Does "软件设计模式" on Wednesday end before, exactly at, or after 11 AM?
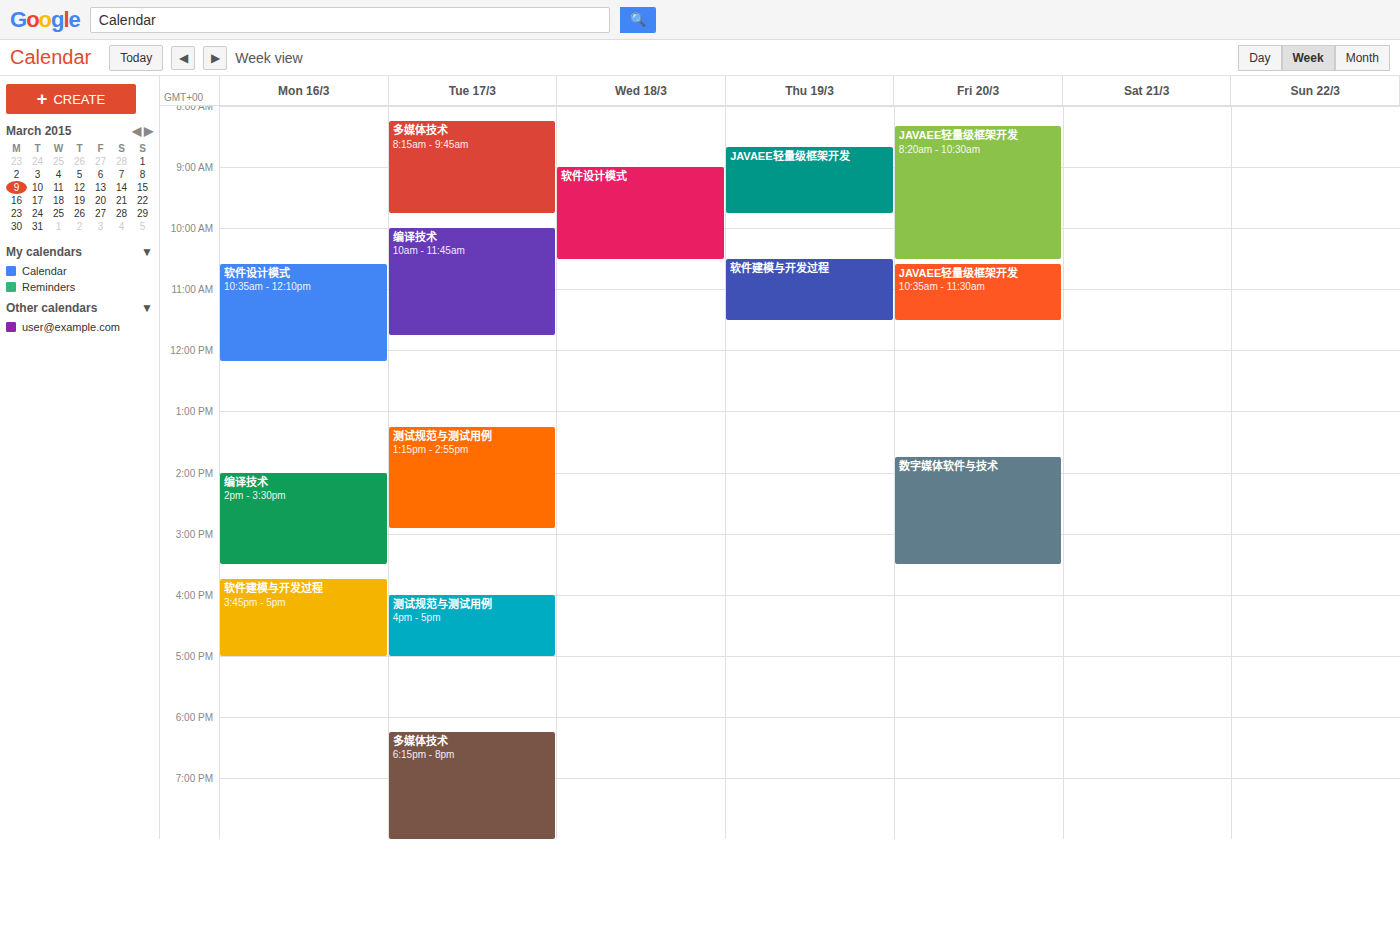
10:30 AM -- before 11 AM, 30 minutes above the 11 AM line.